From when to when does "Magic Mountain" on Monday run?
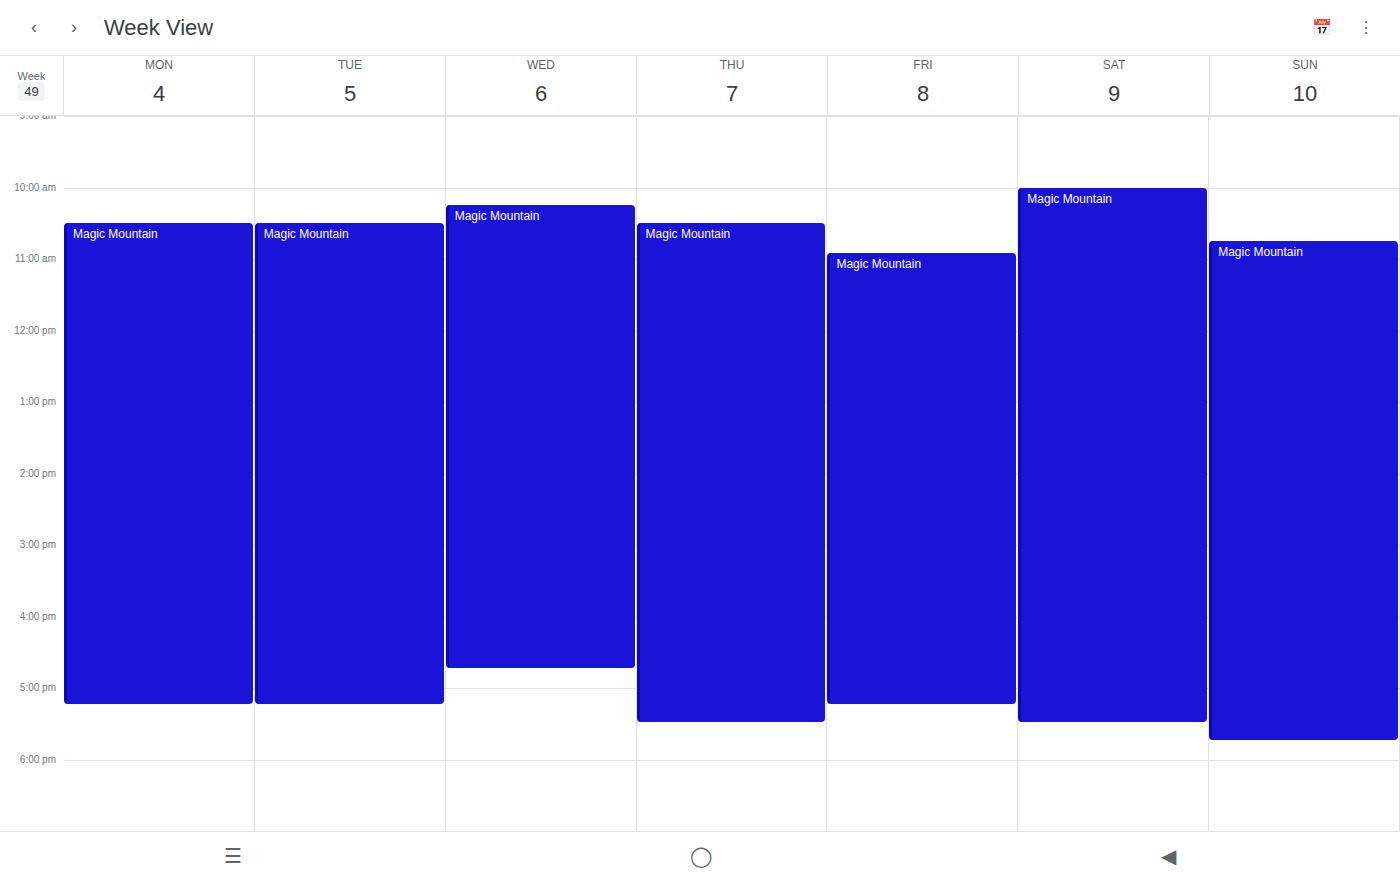
10:30 AM to 5:15 PM